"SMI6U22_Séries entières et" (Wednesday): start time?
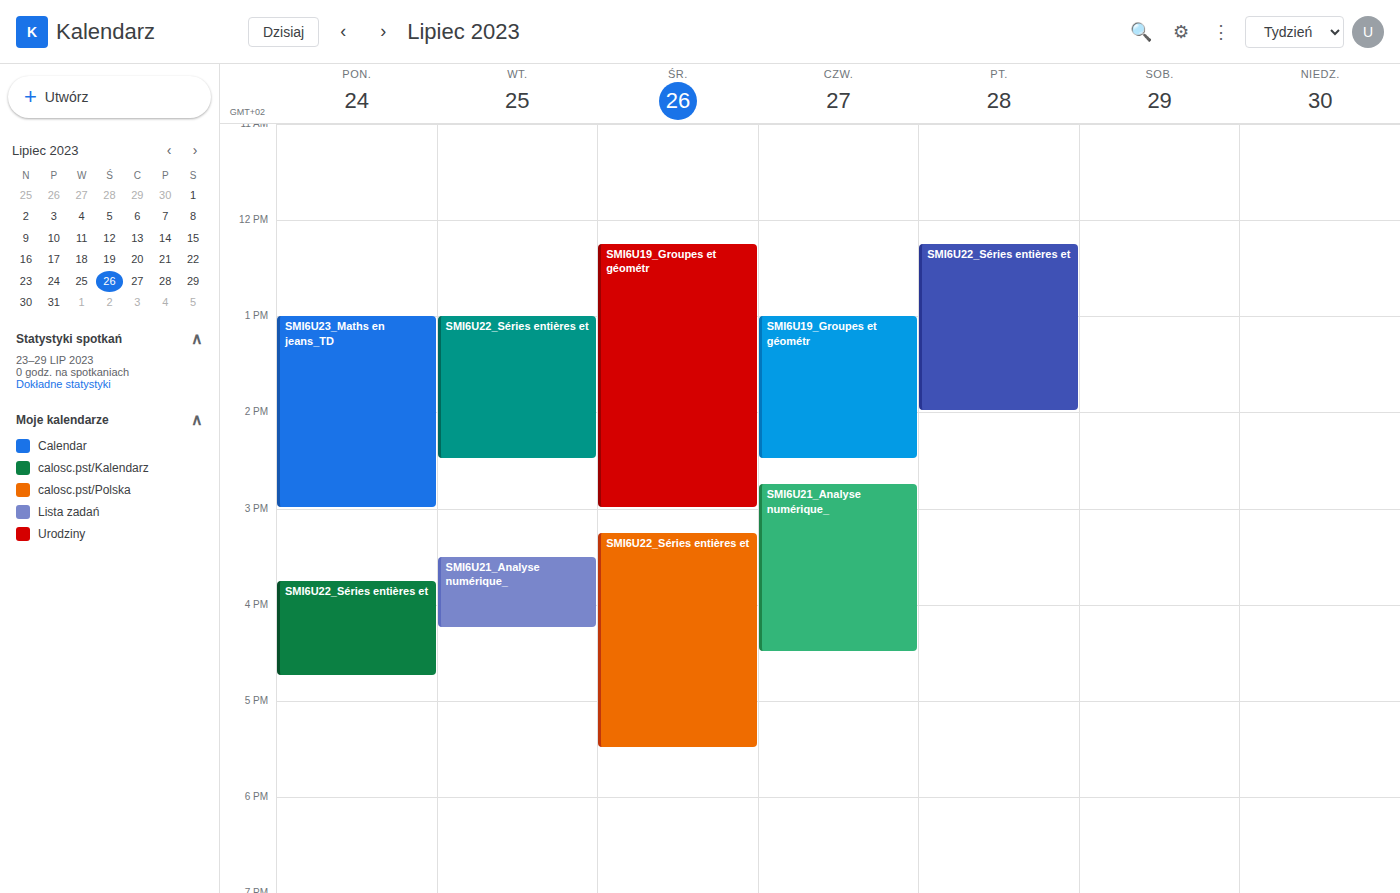
3:15 PM